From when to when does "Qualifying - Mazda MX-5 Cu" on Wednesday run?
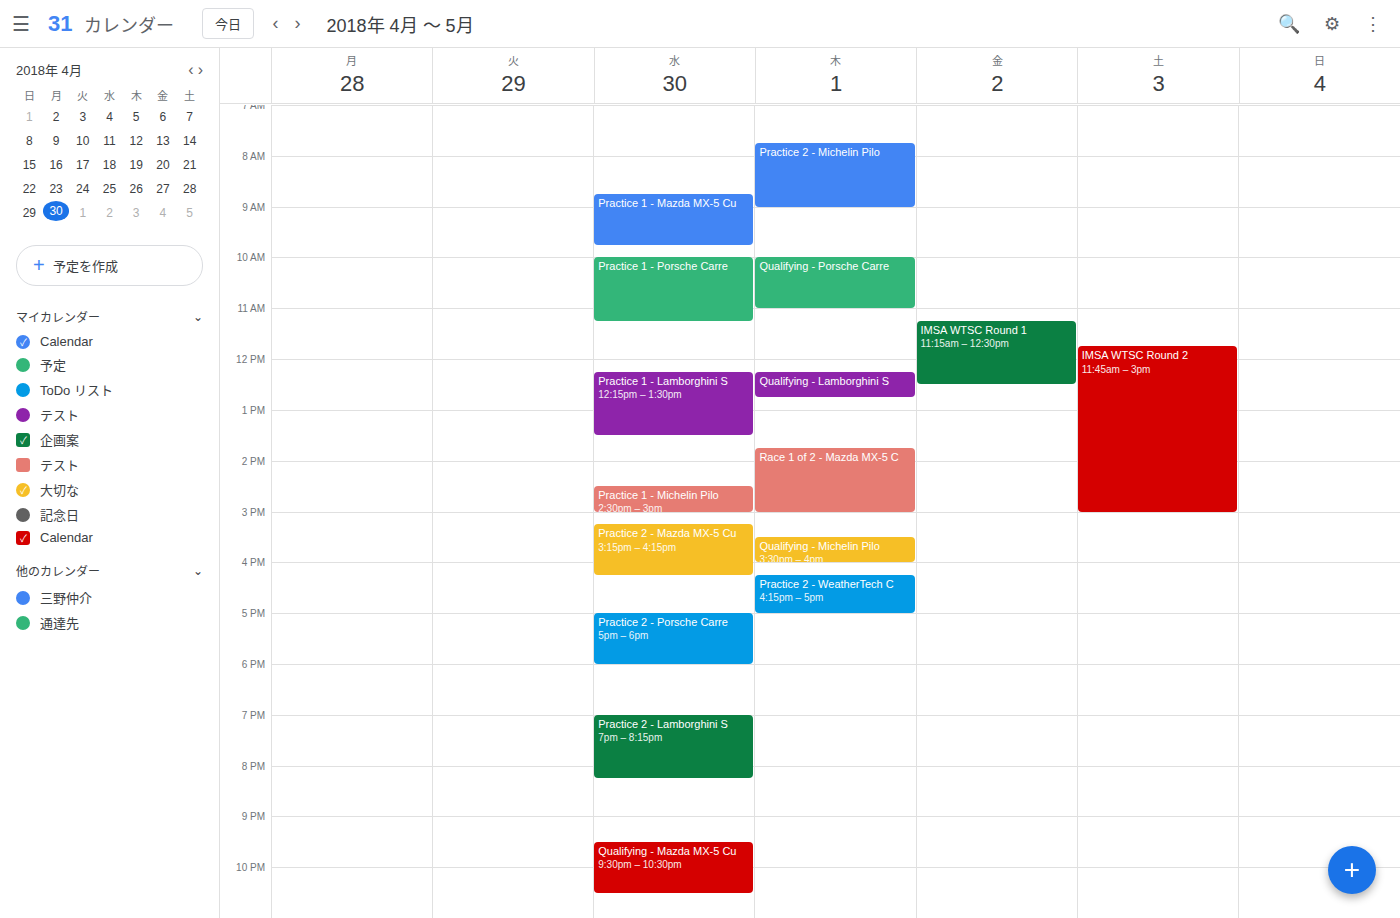
9:30 PM to 10:30 PM